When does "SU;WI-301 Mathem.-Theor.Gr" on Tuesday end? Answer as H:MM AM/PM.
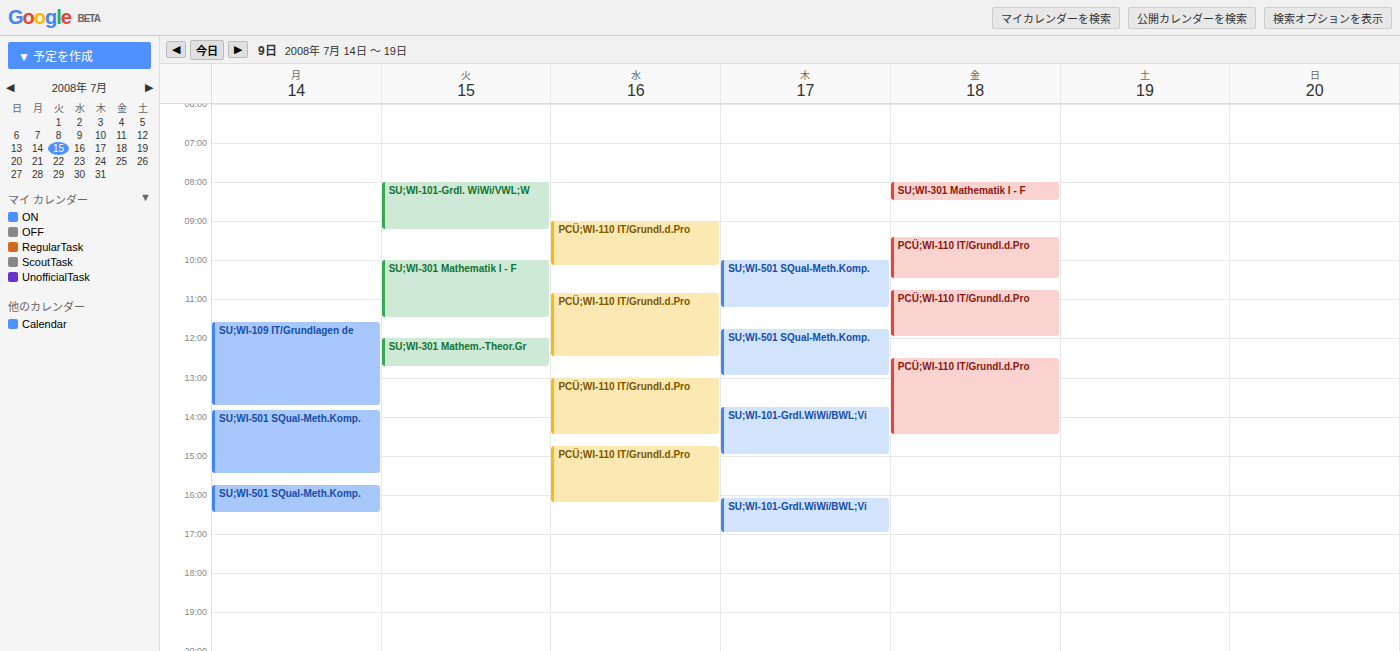
12:45 PM